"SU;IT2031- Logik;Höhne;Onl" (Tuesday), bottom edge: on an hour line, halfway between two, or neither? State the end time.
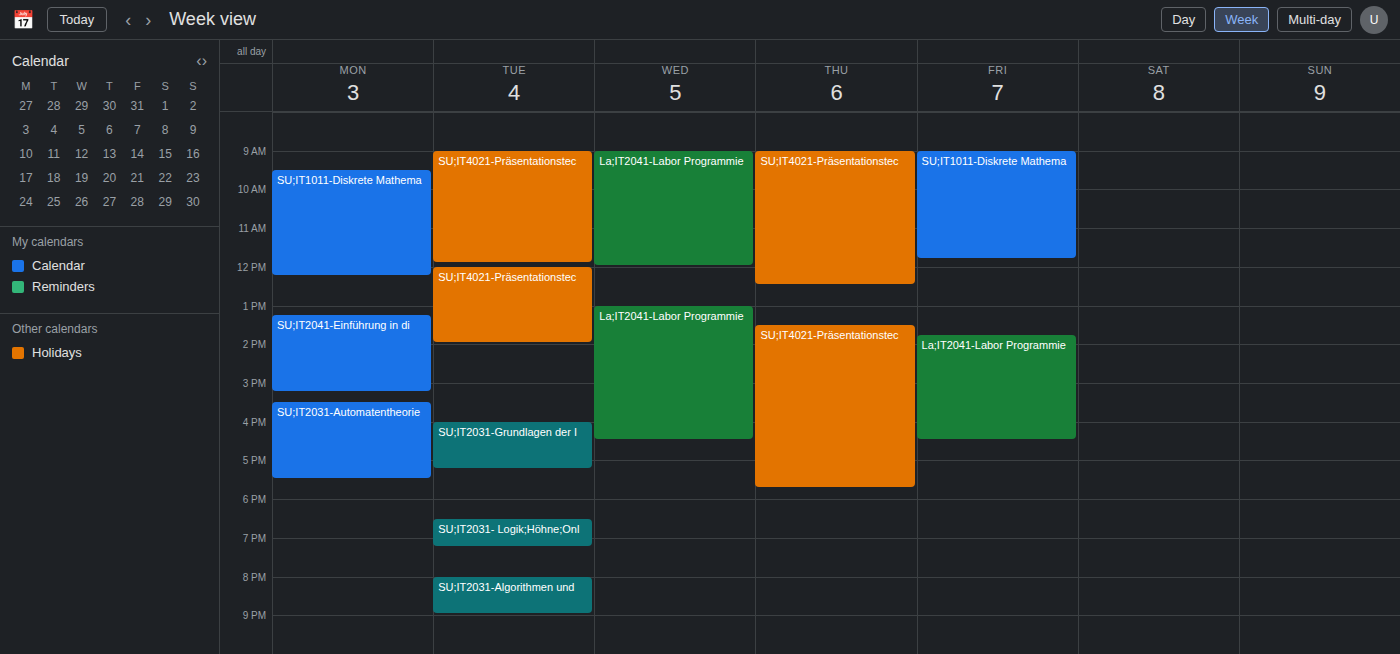
7:15 PM -- neither: a quarter of the way from the 7 PM line to the 8 PM line.